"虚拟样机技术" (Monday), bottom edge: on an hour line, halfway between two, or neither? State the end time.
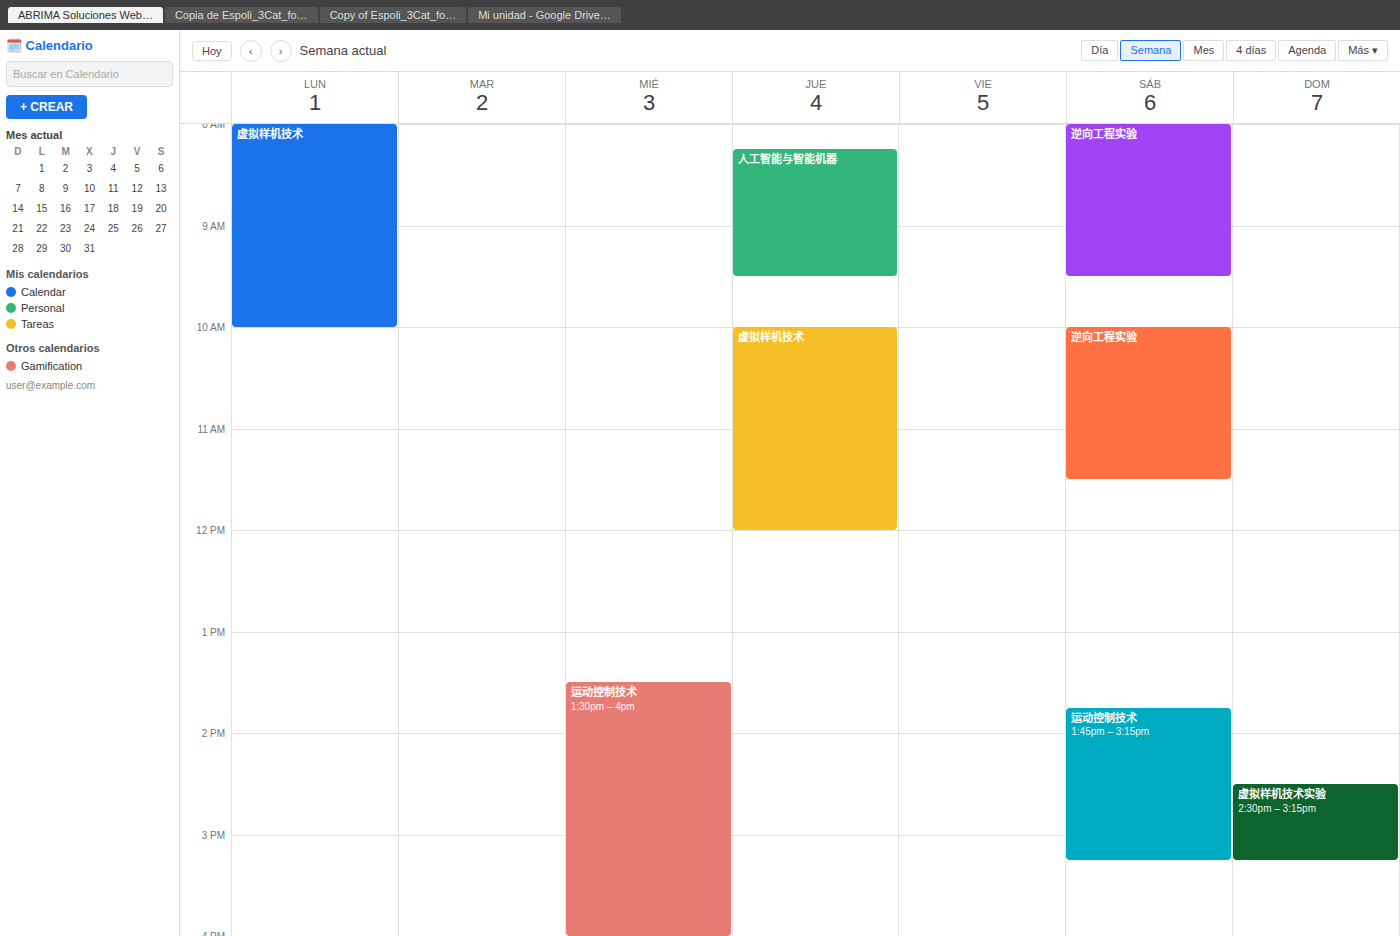
10:00 AM -- exactly on the 10 AM line.